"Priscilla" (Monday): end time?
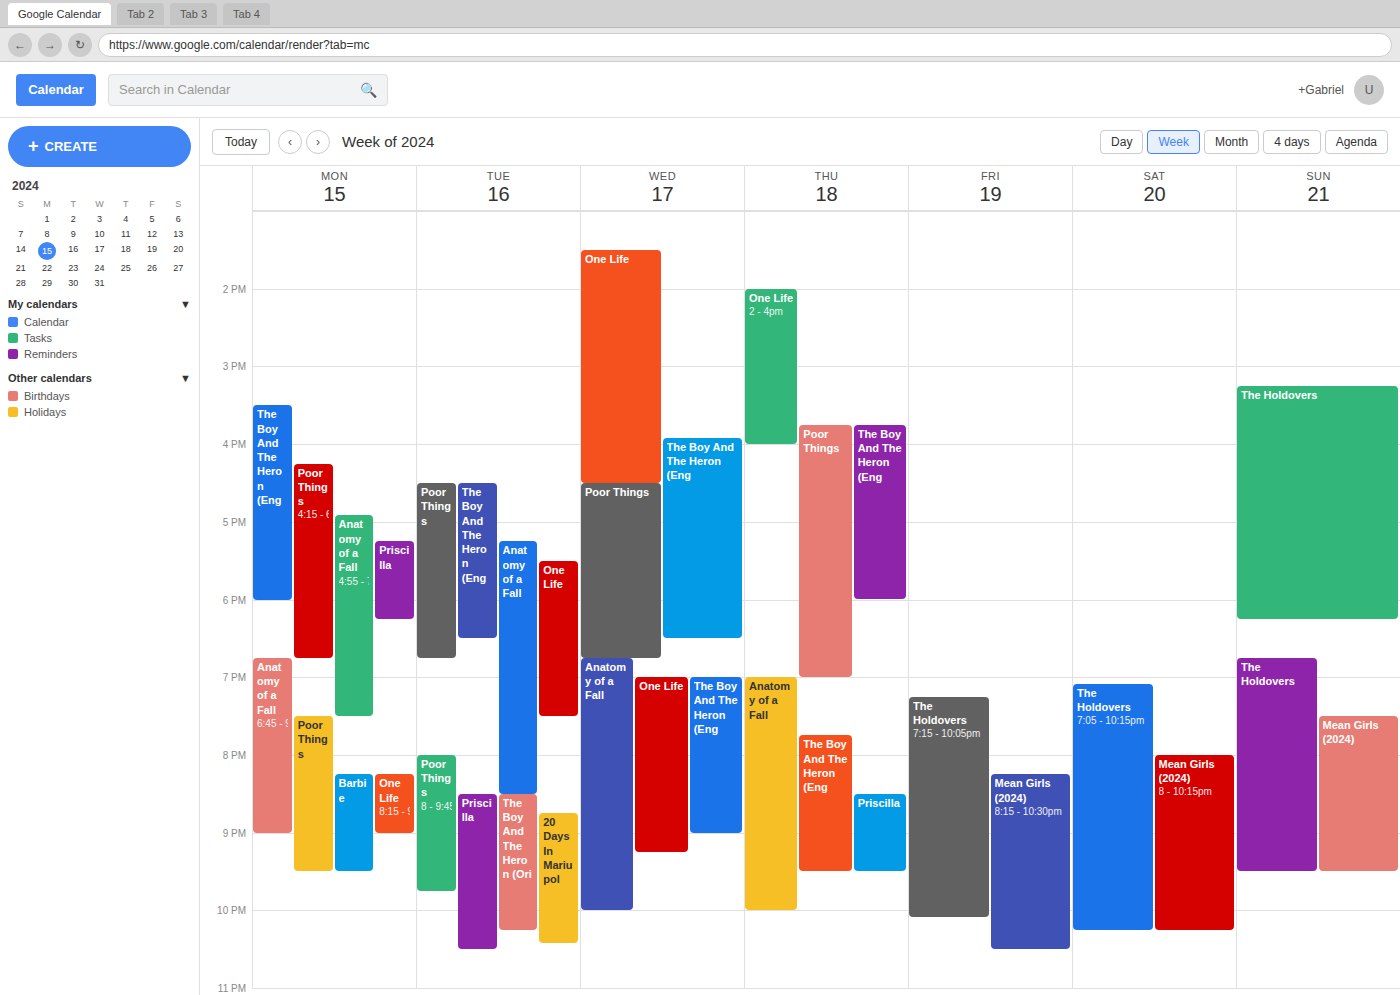
6:15 PM